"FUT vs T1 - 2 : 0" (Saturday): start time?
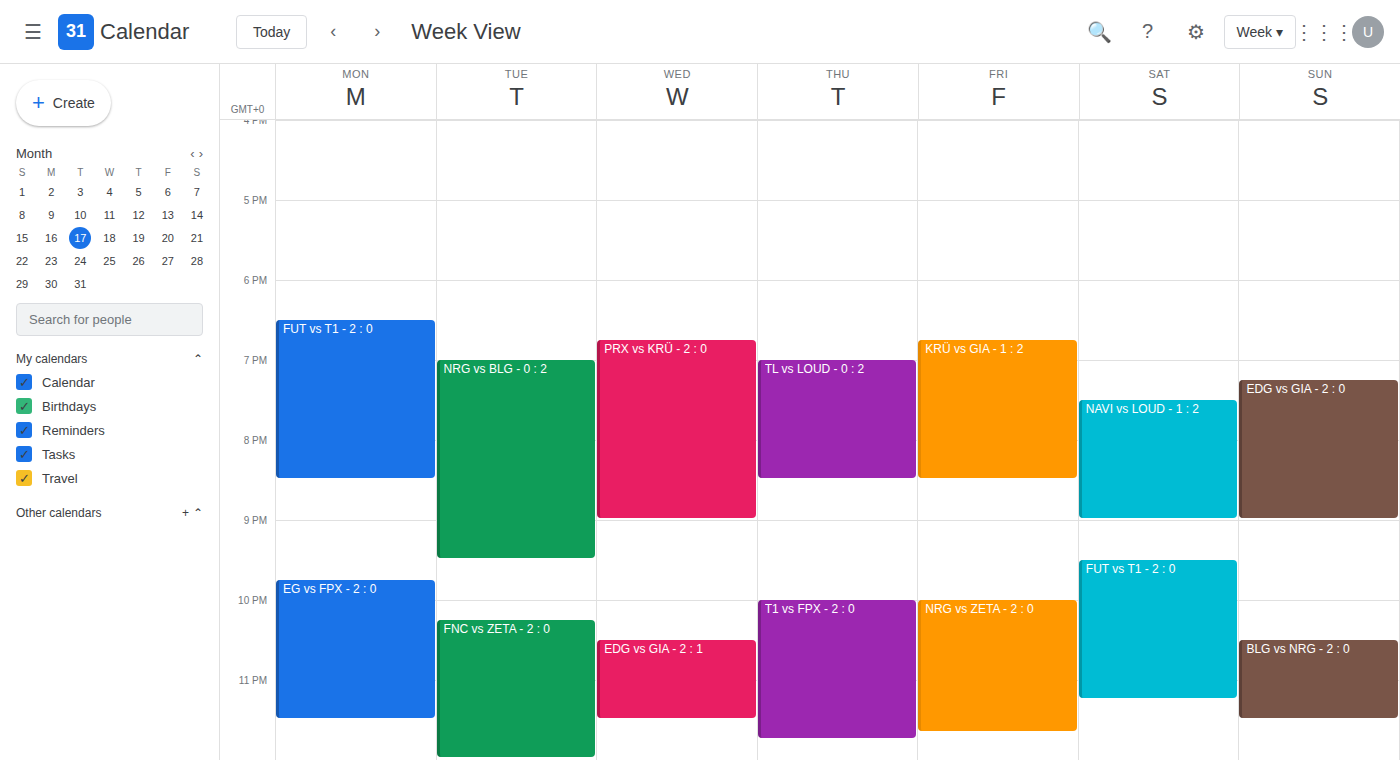
9:30 PM